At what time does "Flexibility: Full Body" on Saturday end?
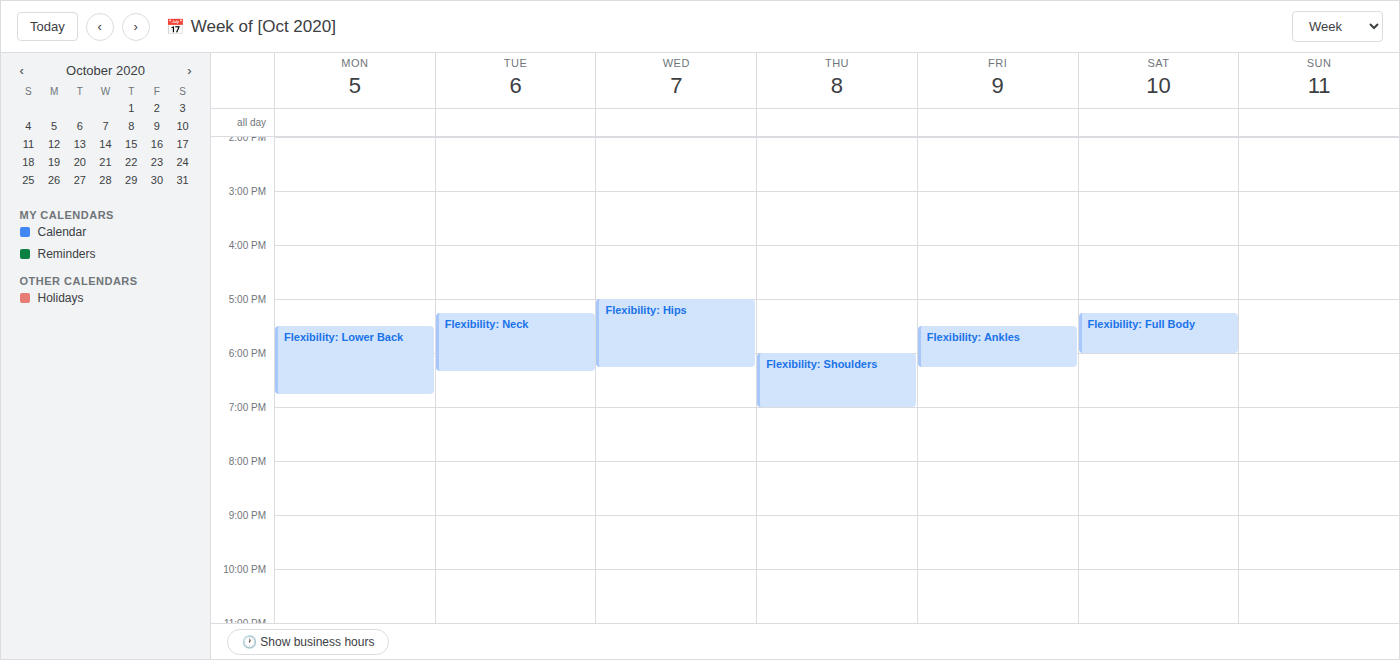
6:00 PM